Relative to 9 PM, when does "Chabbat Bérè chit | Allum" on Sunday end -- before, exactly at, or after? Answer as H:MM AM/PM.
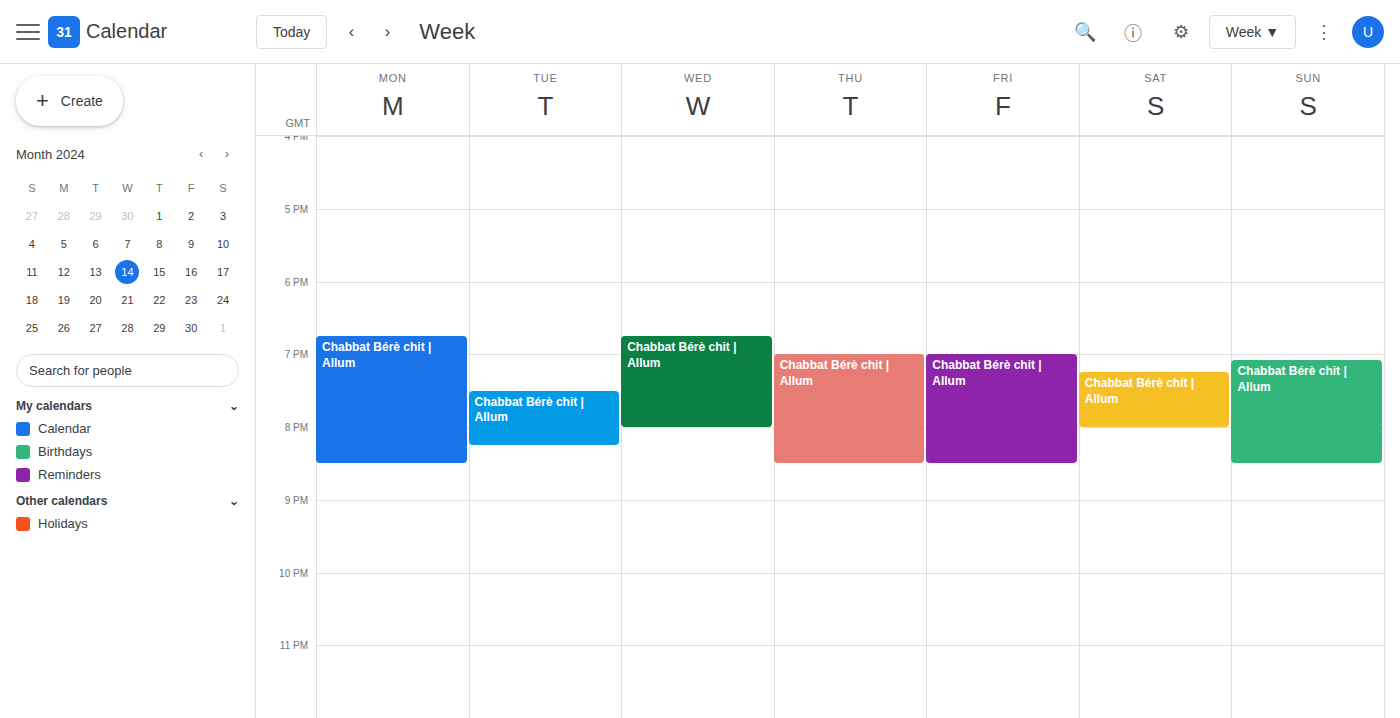
8:30 PM -- before 9 PM, 30 minutes above the 9 PM line.